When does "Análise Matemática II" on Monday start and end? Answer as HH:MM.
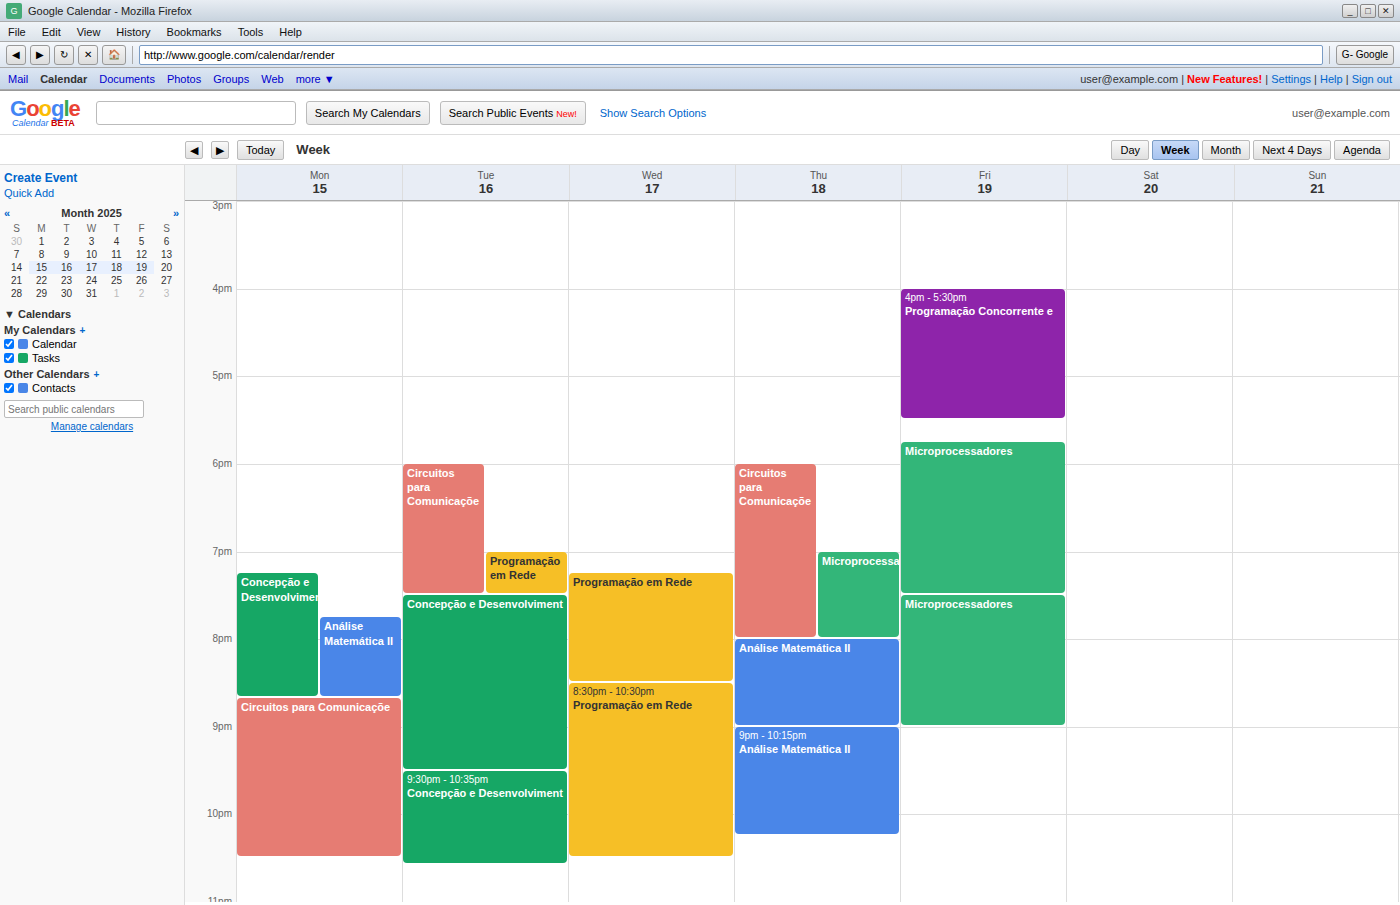
19:45 to 20:40